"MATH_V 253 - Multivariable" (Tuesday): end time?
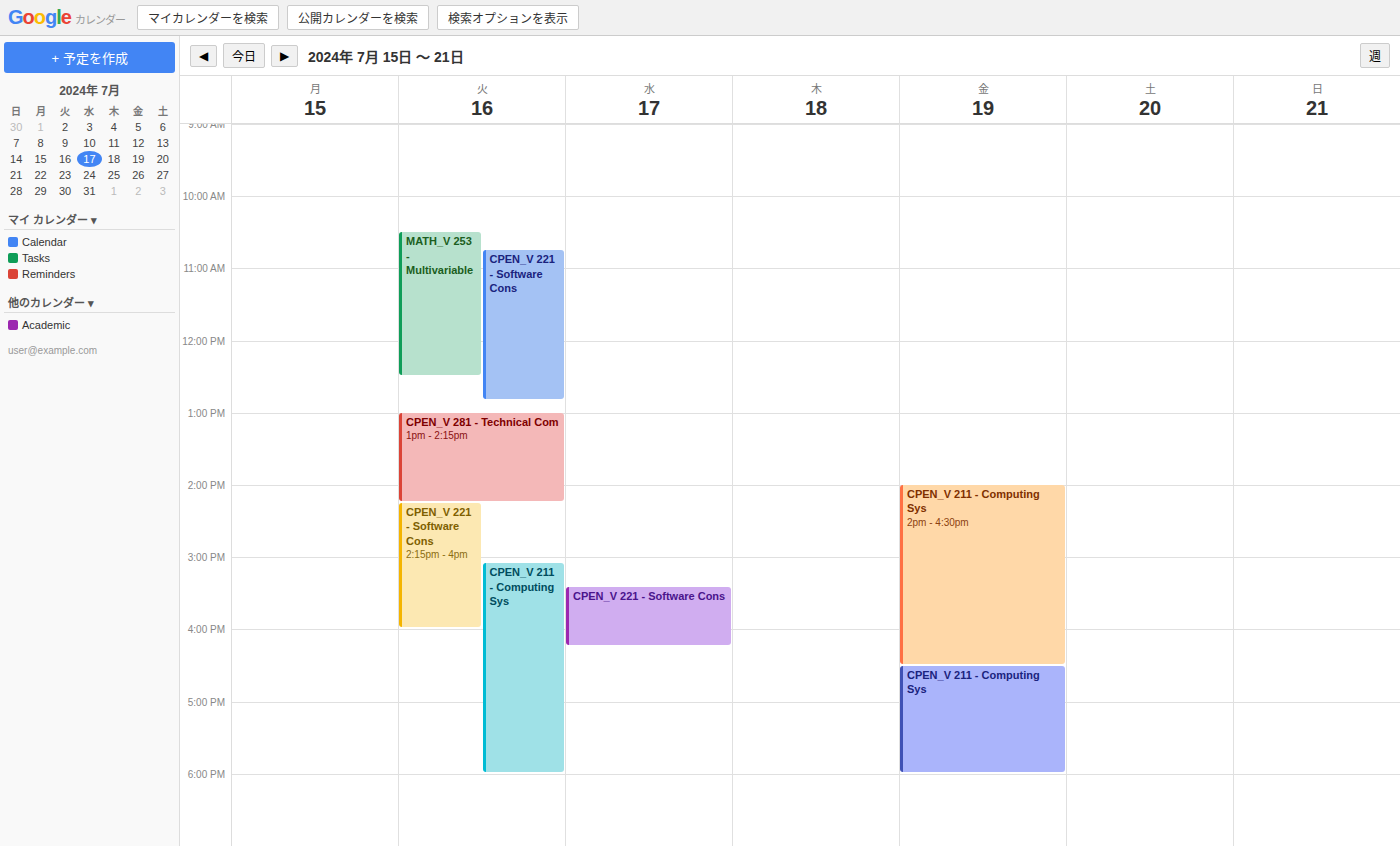
12:30